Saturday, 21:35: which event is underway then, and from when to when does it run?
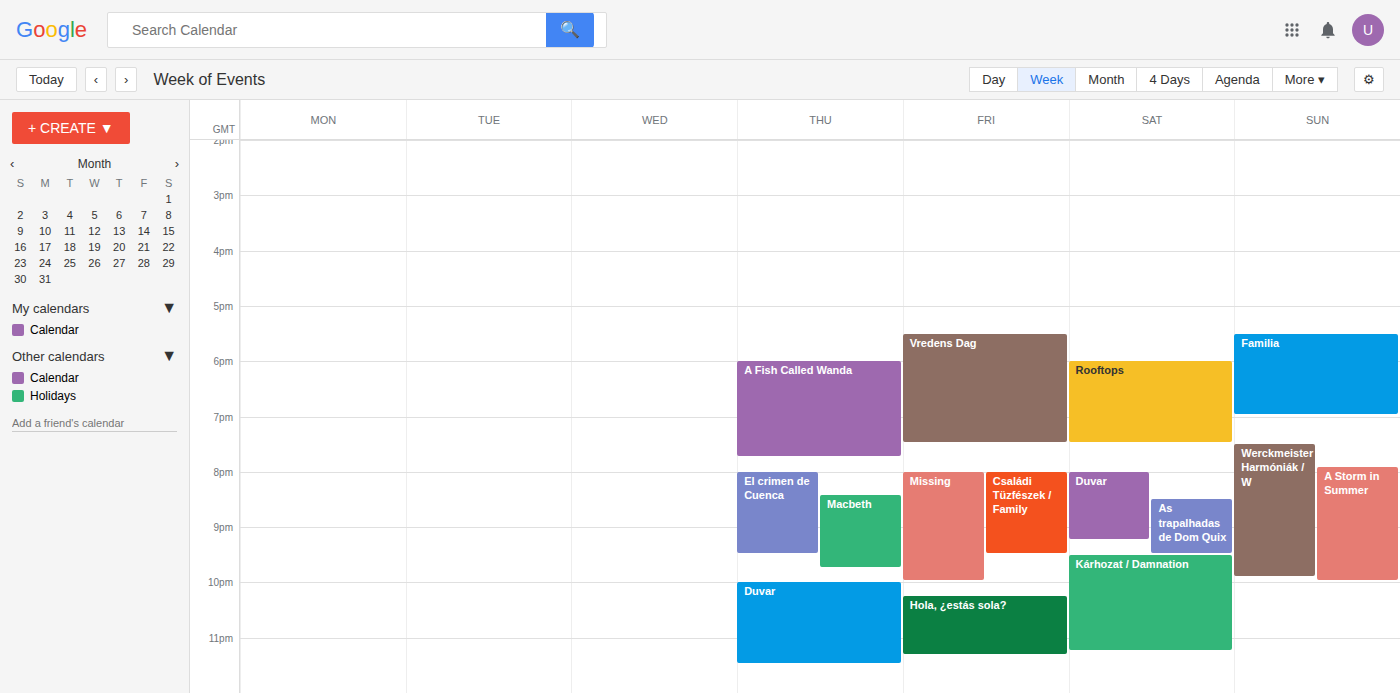
"Kárhozat / Damnation", 21:30 to 23:15